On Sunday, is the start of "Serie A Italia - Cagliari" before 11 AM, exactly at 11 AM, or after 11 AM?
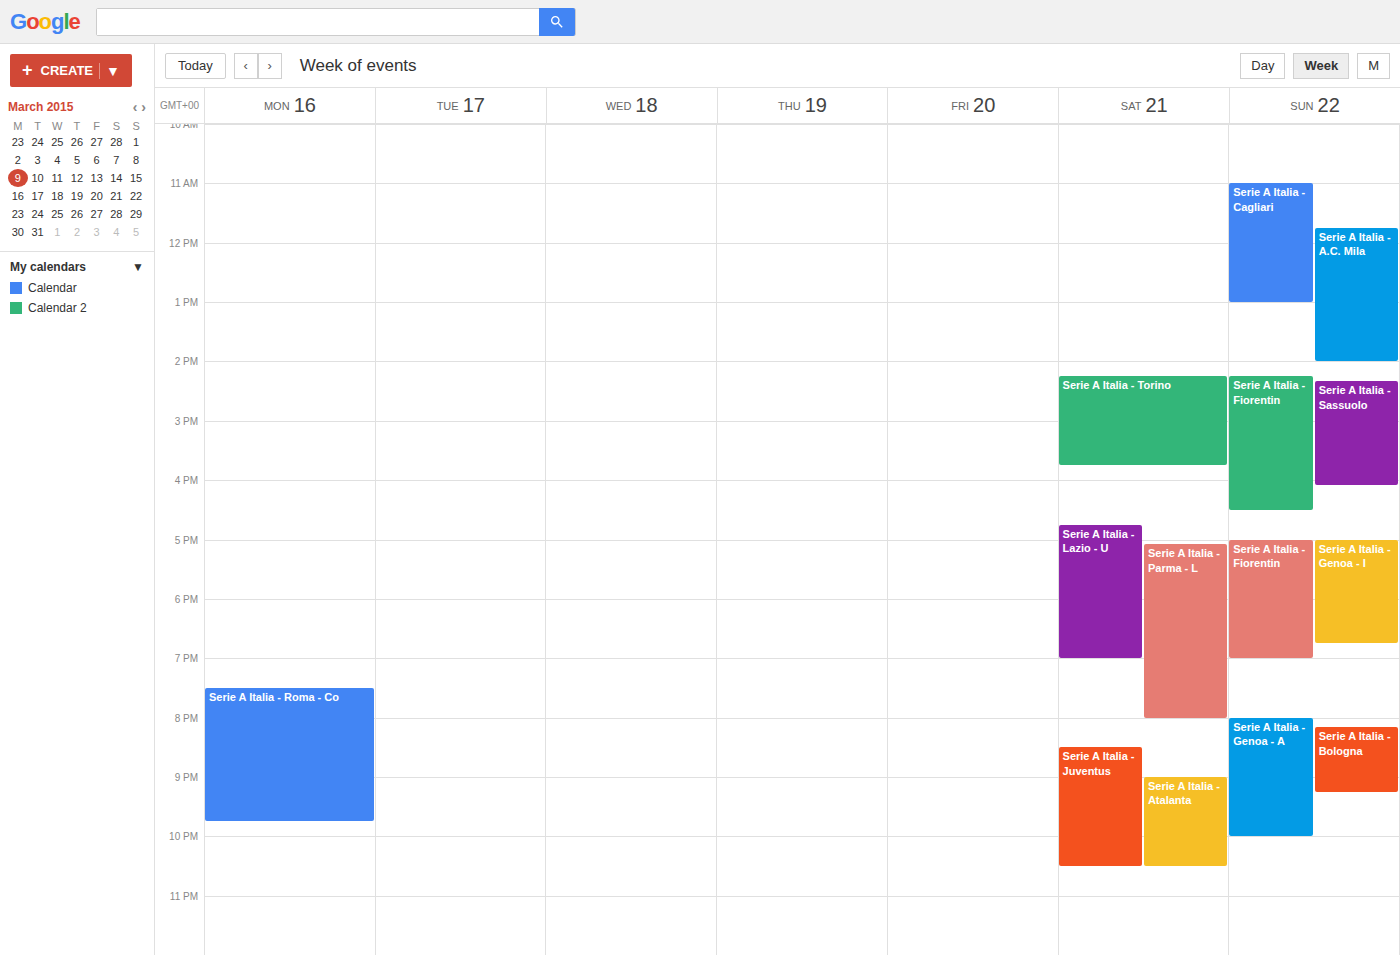
11:00 AM -- exactly at 11 AM, on the 11 AM line.